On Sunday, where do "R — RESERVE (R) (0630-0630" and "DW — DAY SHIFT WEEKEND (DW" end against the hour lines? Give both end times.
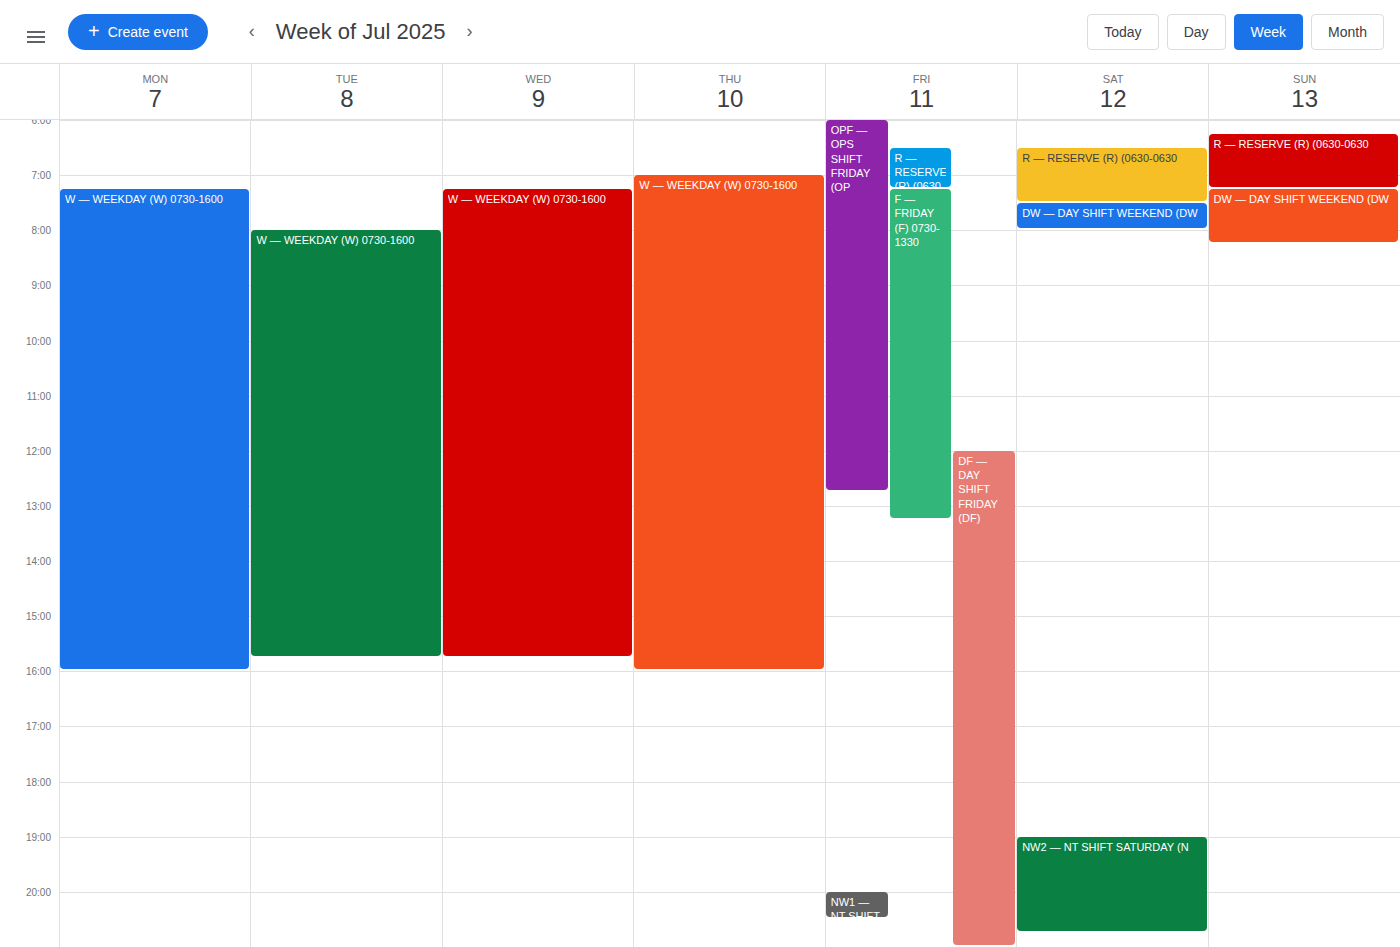
"R — RESERVE (R) (0630-0630": 7:15 AM, neither: a quarter of the way from the 7 AM line to the 8 AM line. "DW — DAY SHIFT WEEKEND (DW": 8:15 AM, neither: a quarter of the way from the 8 AM line to the 9 AM line.